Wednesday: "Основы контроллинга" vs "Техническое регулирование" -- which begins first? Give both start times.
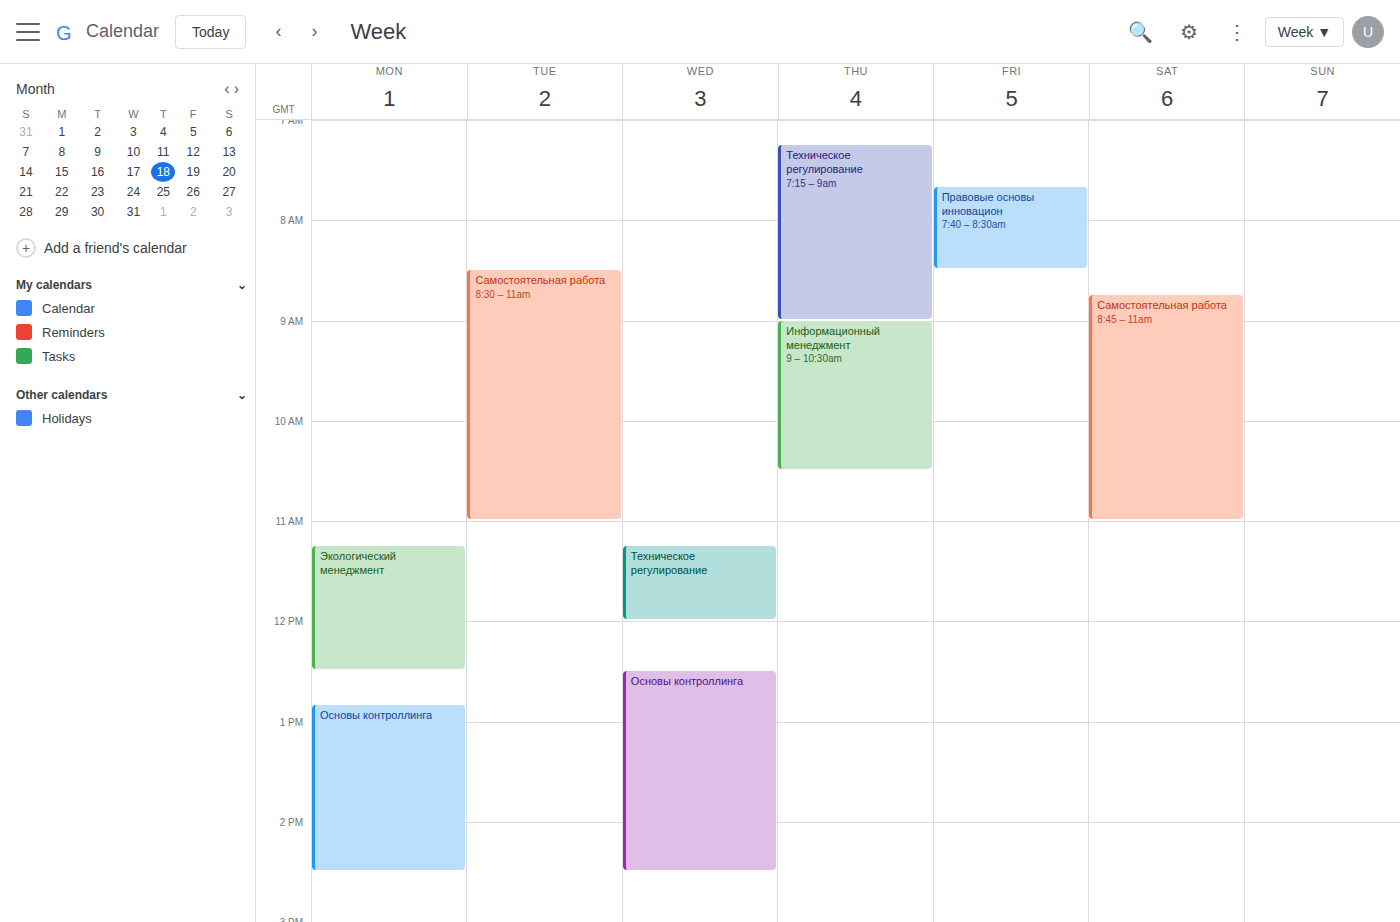
"Техническое регулирование" 11:15; "Основы контроллинга" 12:30.